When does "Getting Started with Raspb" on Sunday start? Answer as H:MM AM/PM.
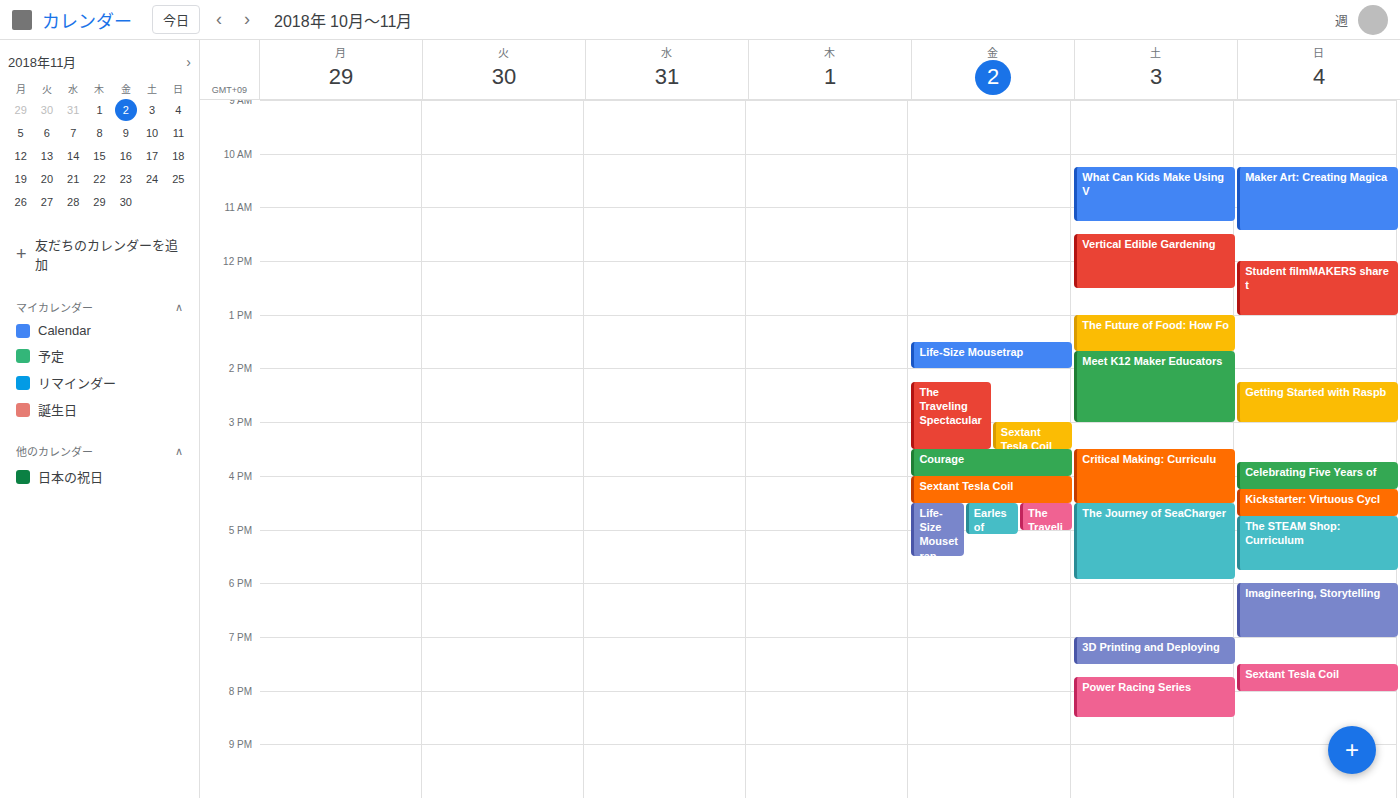
2:15 PM